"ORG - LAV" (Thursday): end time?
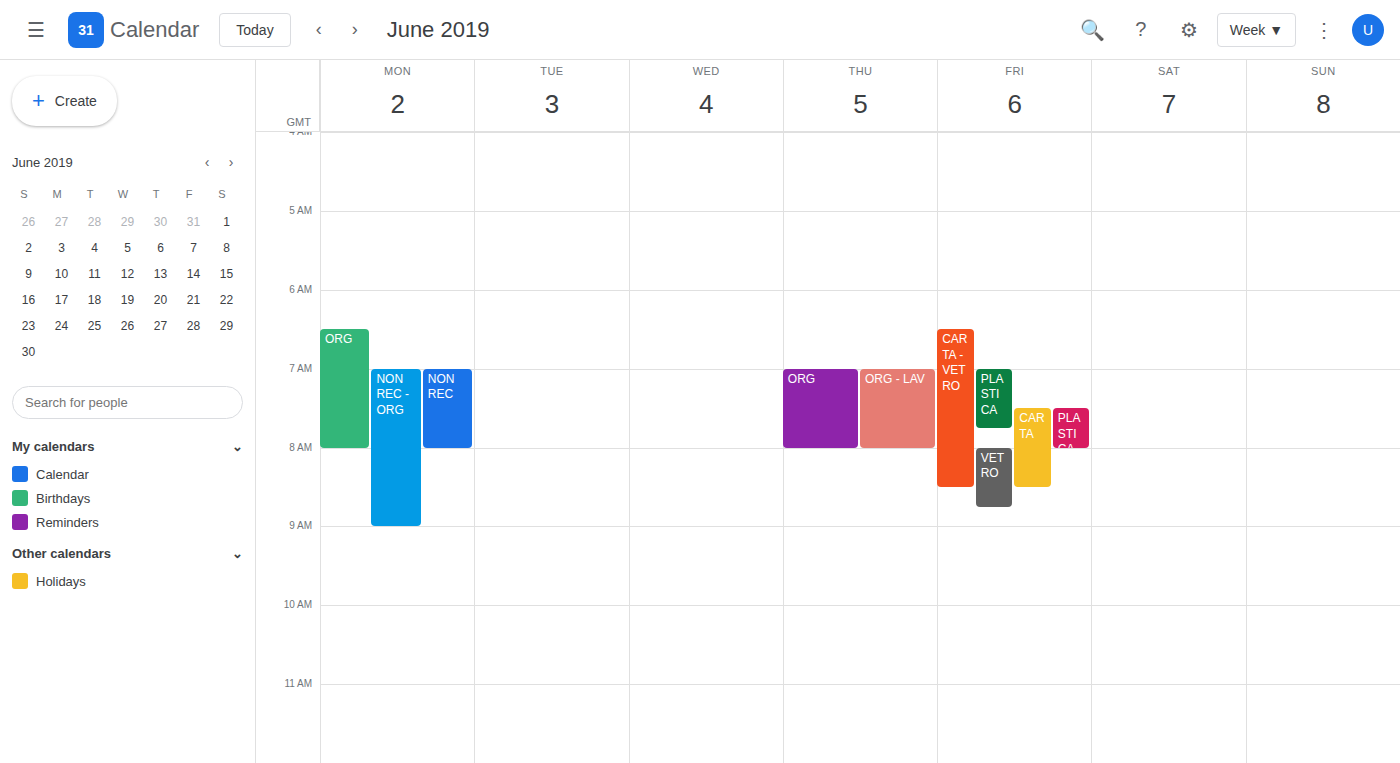
8:00 AM